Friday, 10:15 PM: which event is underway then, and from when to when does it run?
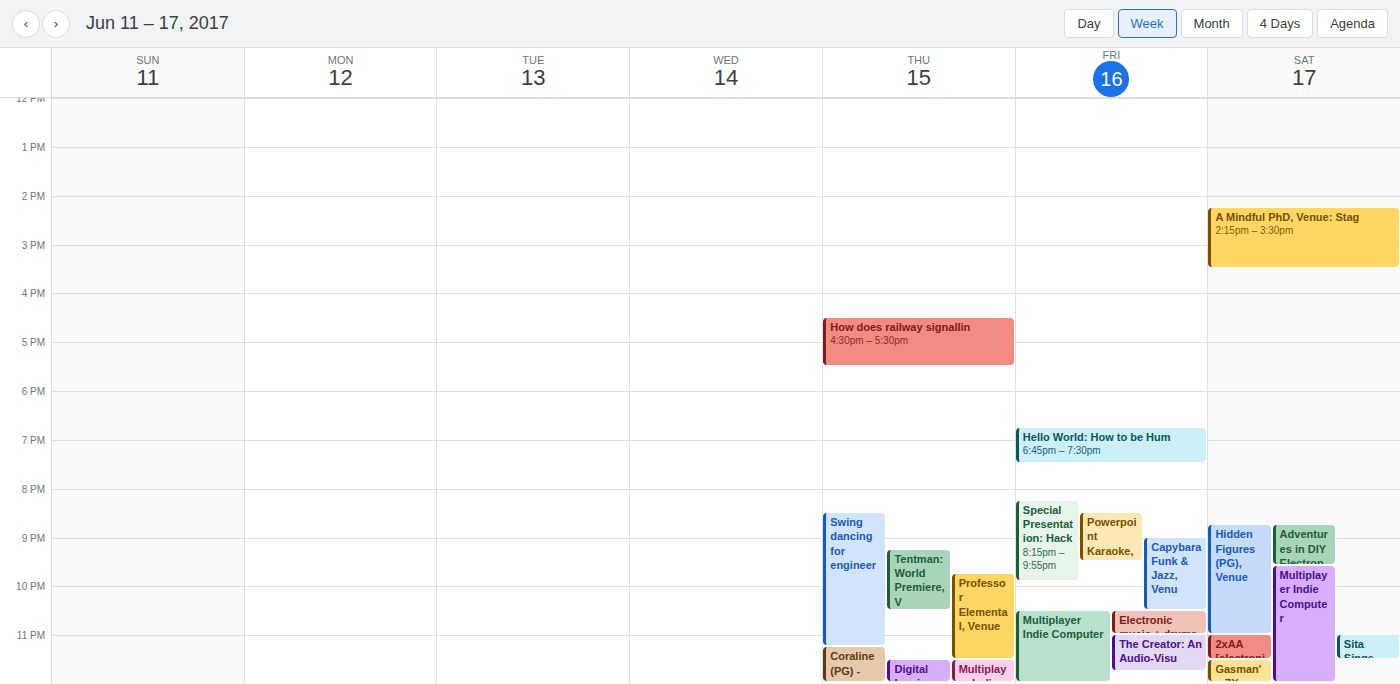
"Capybara Funk & Jazz, Venu", 9:00 PM to 10:30 PM